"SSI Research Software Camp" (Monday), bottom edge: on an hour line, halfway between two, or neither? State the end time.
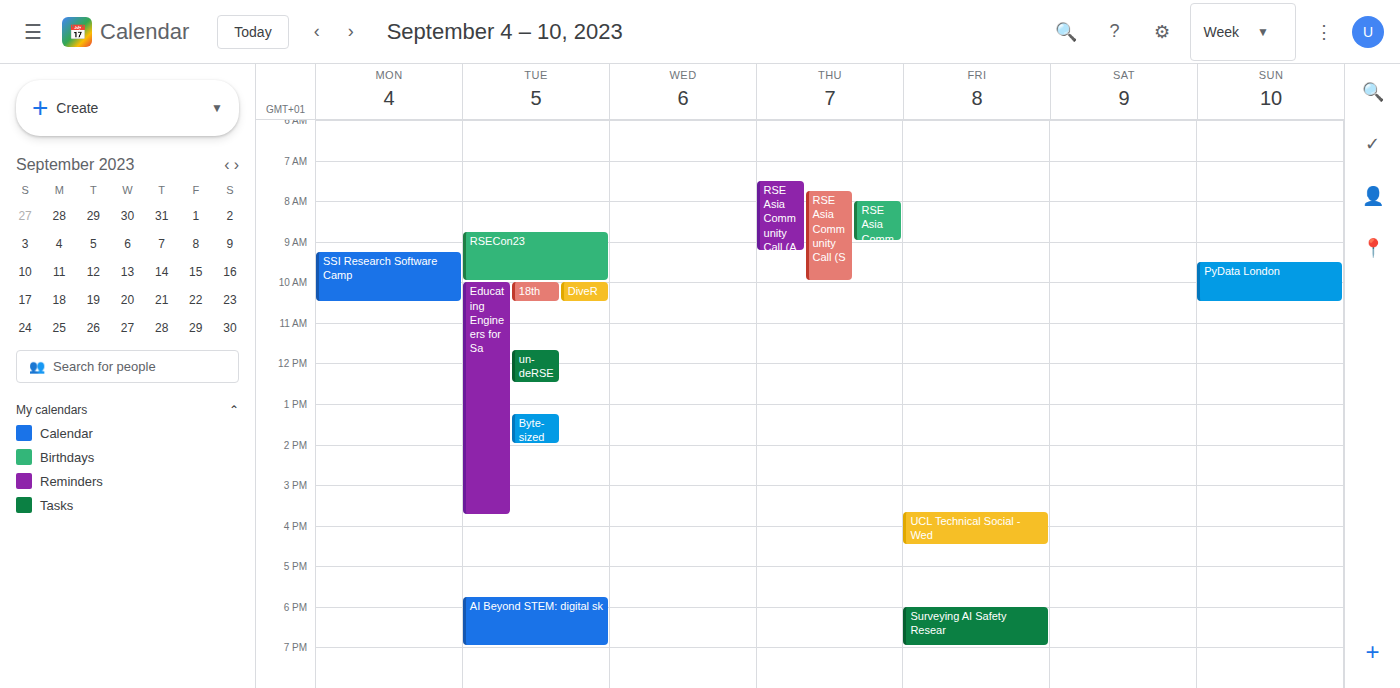
10:30 -- halfway between the 10:00 and 11:00 lines.